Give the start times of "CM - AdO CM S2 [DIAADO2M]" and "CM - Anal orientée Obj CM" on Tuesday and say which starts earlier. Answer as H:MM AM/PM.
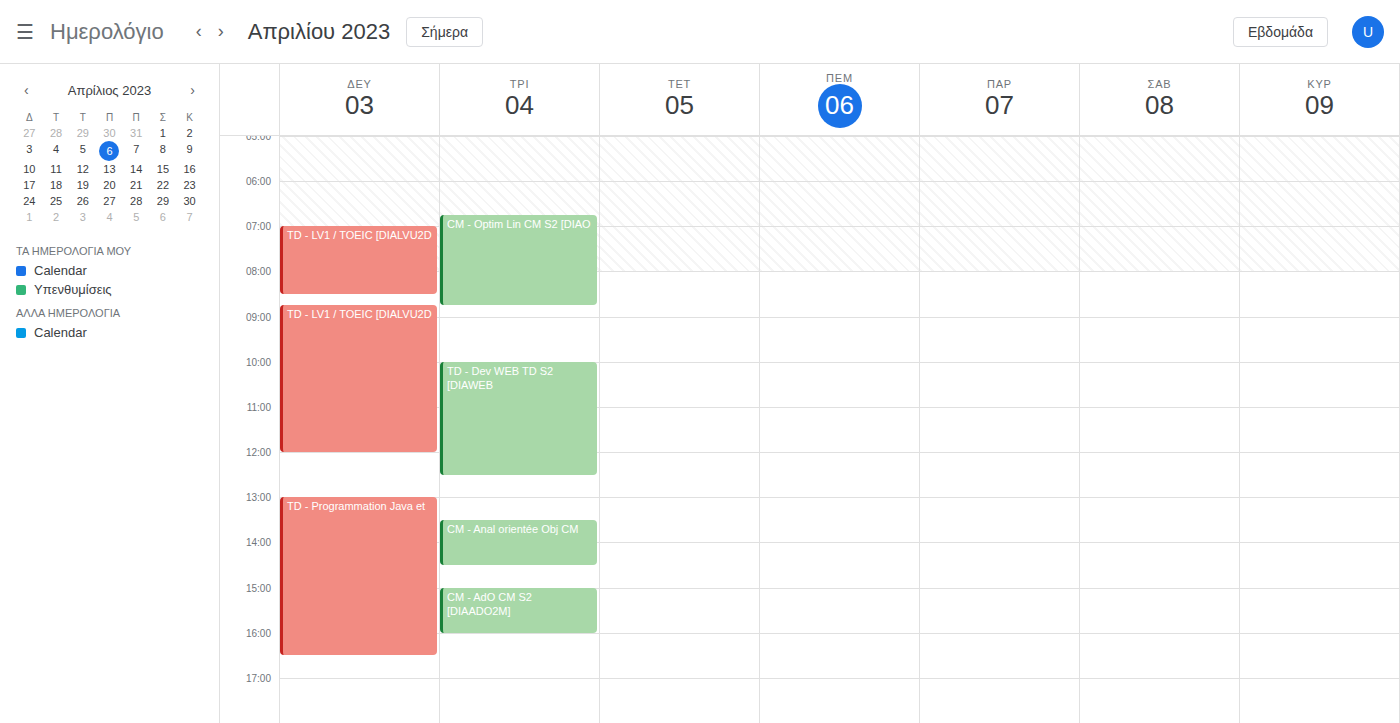
"CM - Anal orientée Obj CM" 1:30 PM; "CM - AdO CM S2 [DIAADO2M]" 3:00 PM.